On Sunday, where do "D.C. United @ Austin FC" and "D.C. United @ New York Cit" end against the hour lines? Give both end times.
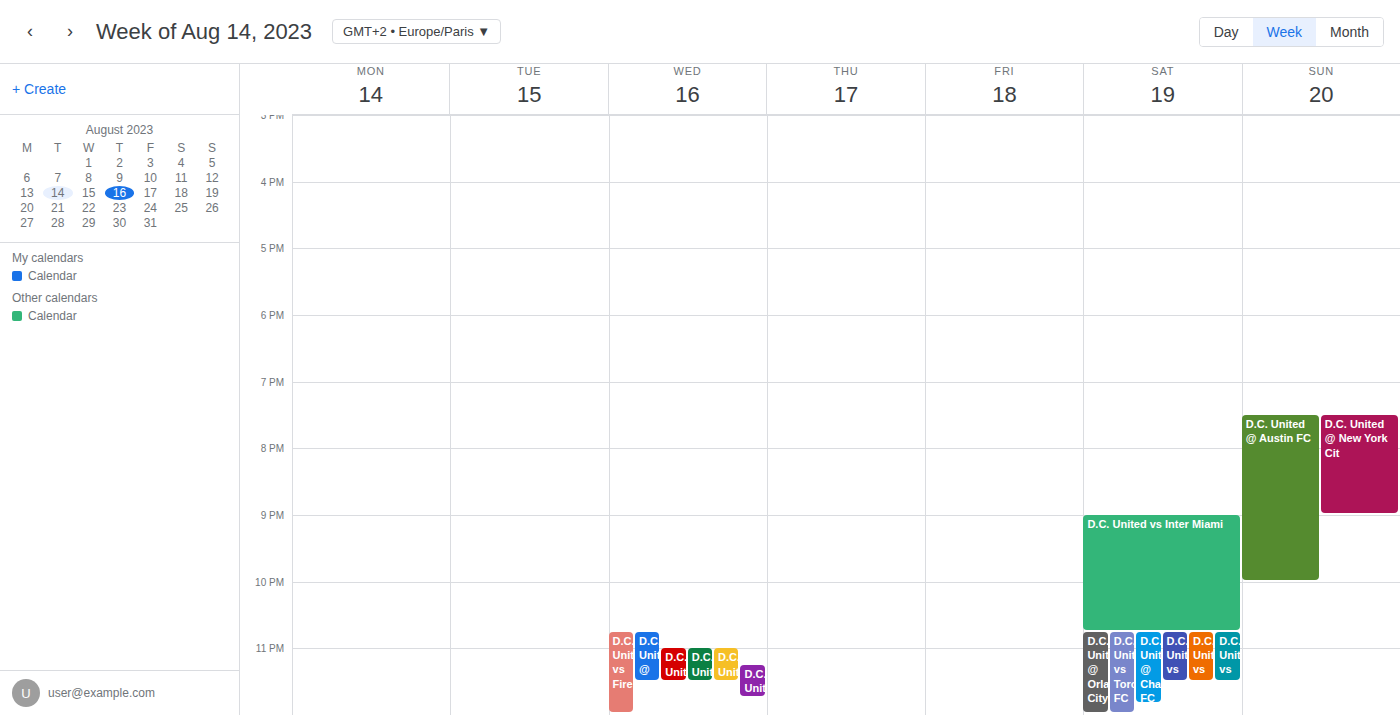
"D.C. United @ Austin FC": 10:00 PM, exactly on the 10 PM line. "D.C. United @ New York Cit": 9:00 PM, exactly on the 9 PM line.